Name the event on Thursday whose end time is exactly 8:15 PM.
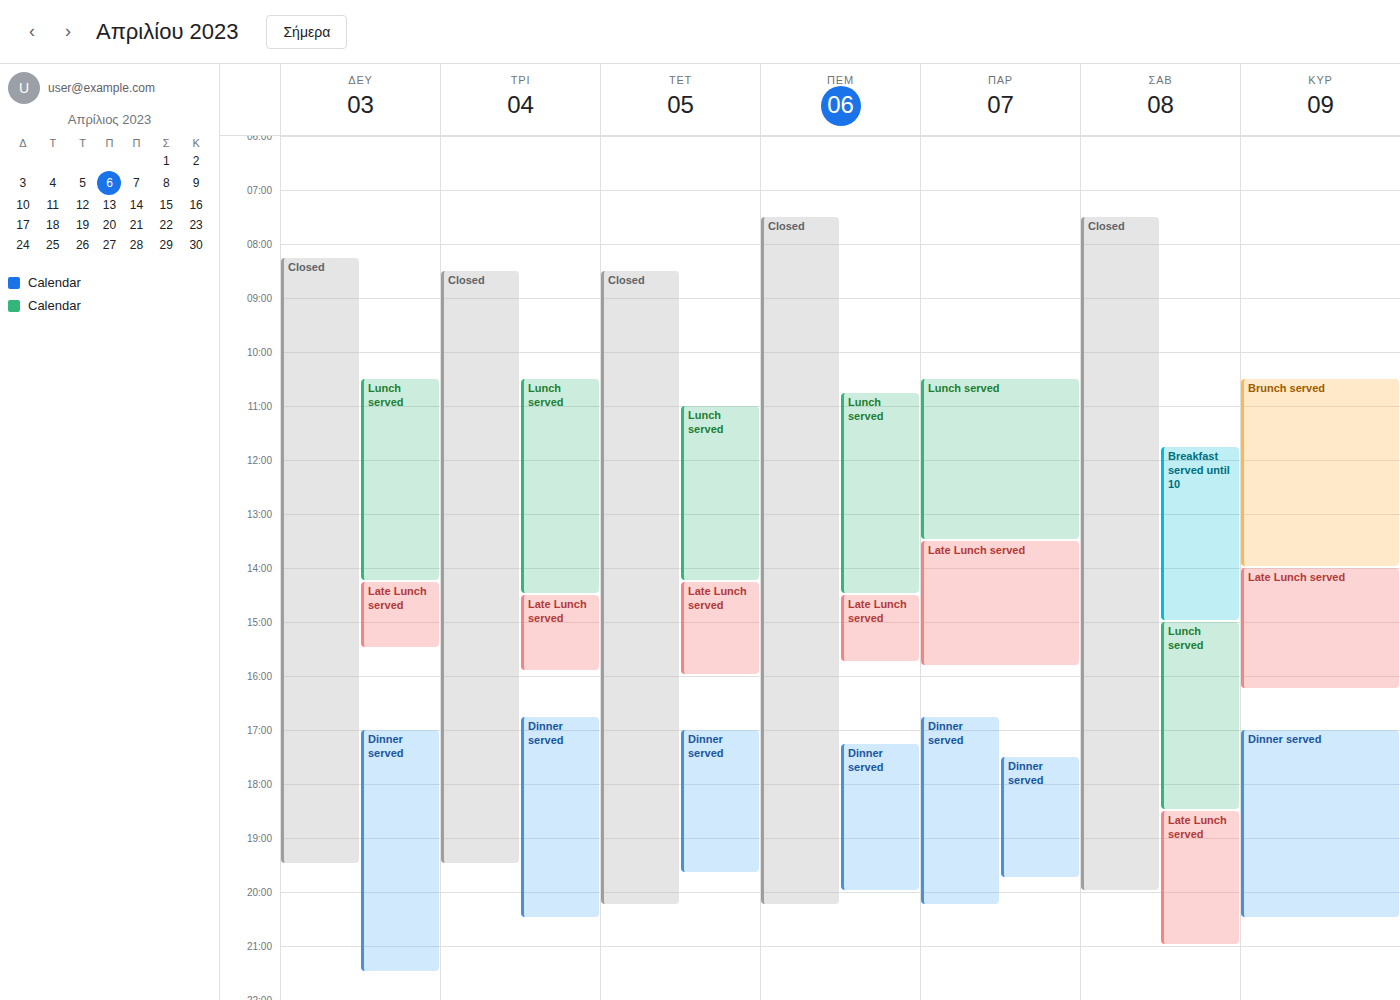
"Closed"